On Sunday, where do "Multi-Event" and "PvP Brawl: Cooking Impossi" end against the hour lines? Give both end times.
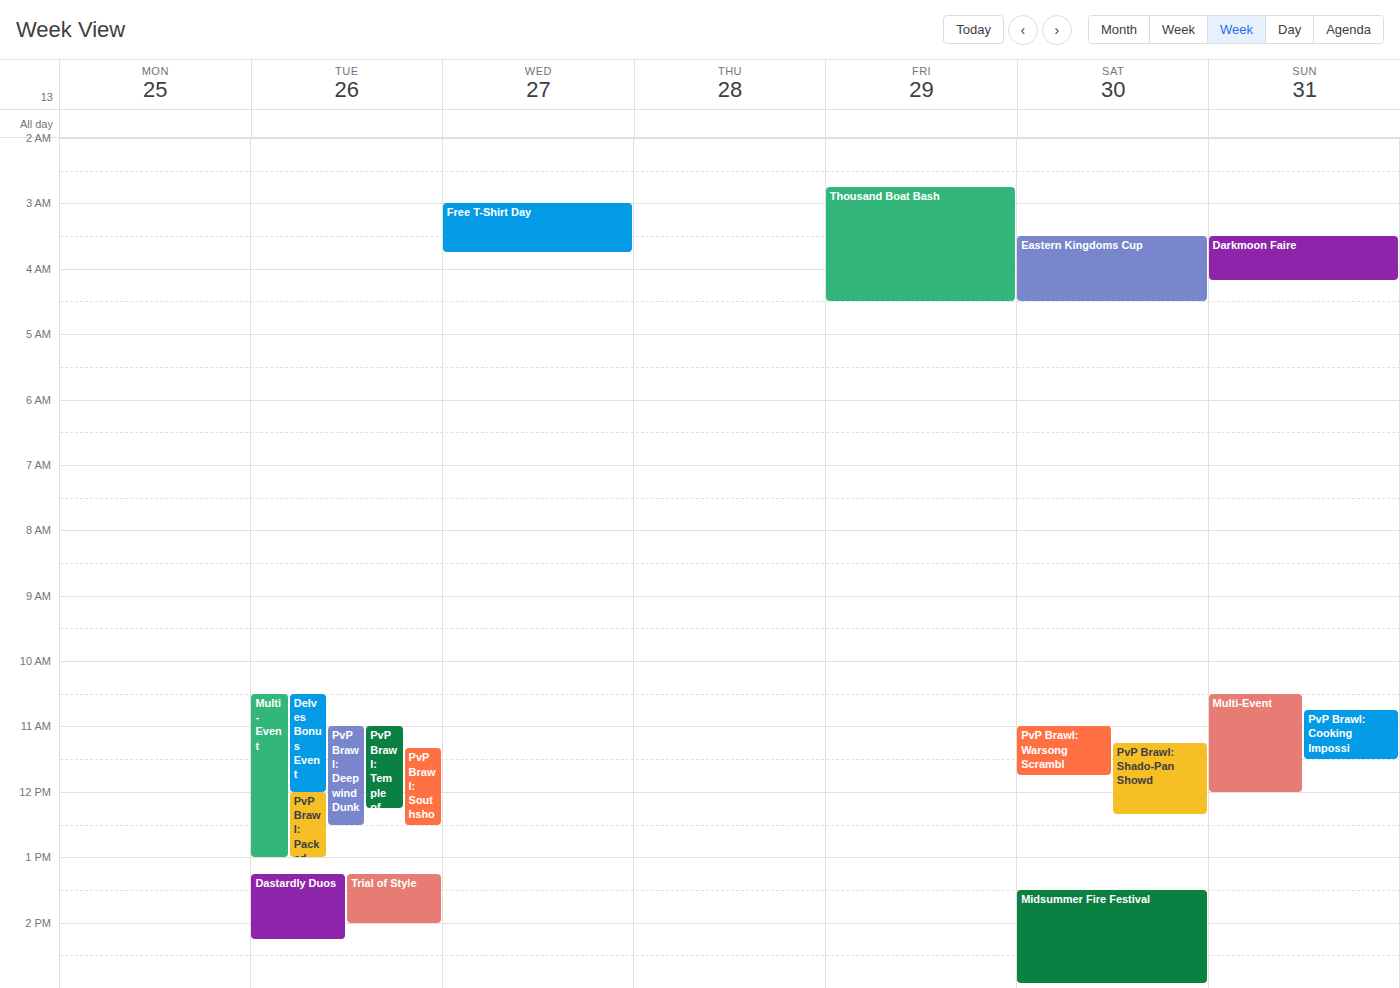
"Multi-Event": 12:00 PM, exactly on the 12 PM line. "PvP Brawl: Cooking Impossi": 11:30 AM, halfway between the 11 AM and 12 PM lines.